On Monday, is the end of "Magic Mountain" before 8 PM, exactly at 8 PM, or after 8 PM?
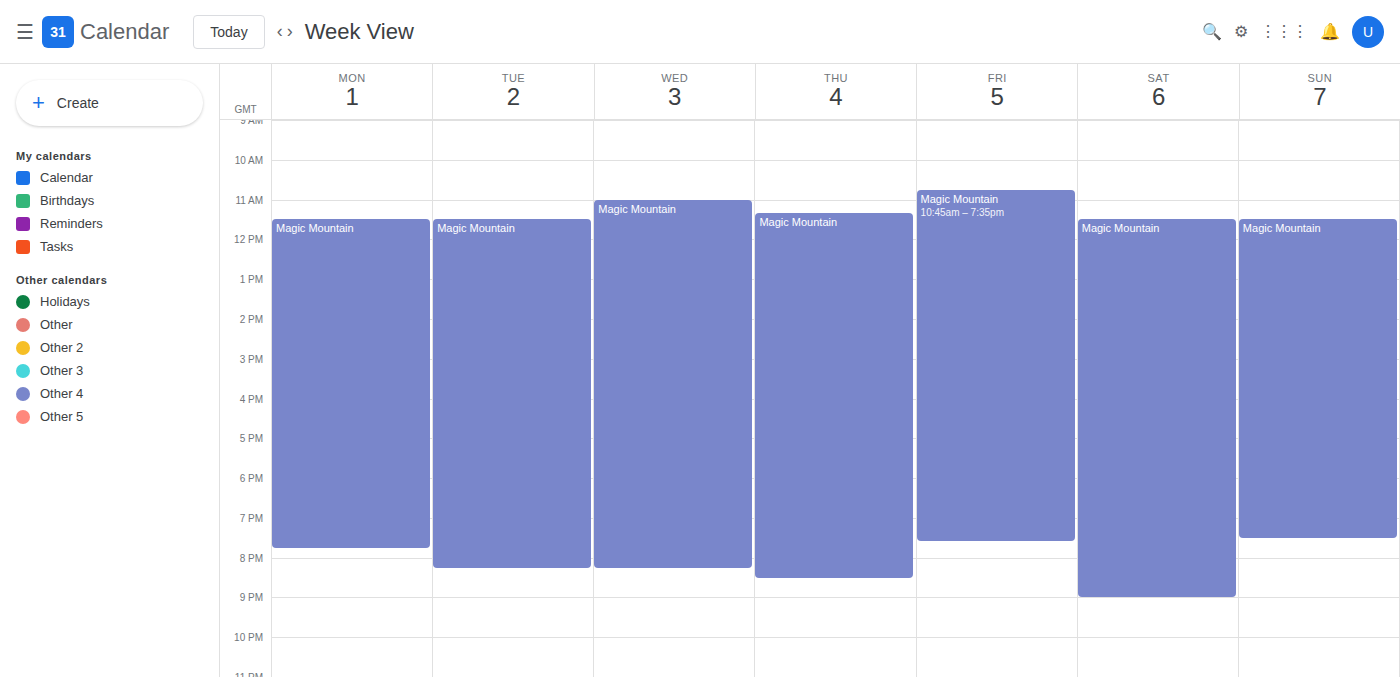
7:45 PM -- before 8 PM, 15 minutes above the 8 PM line.